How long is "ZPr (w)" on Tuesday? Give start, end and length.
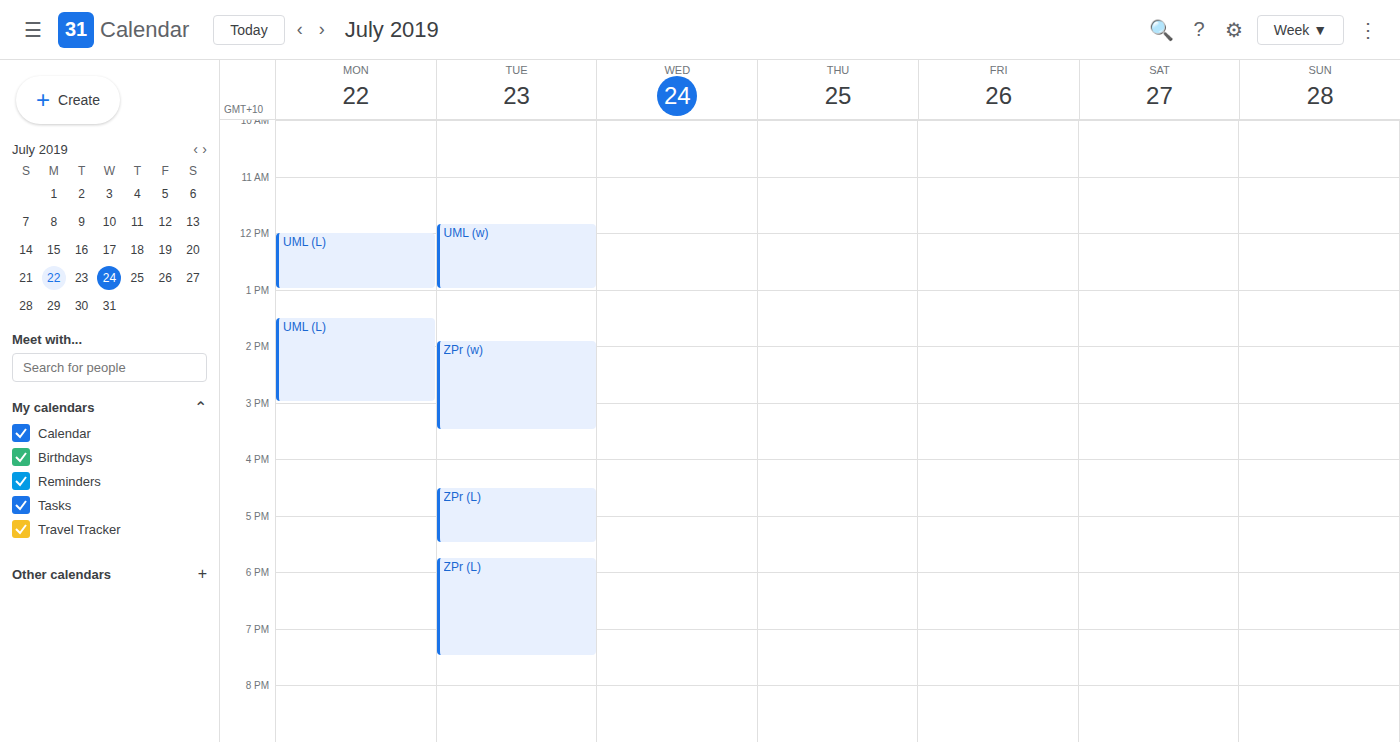
1:55 PM to 3:30 PM, 1 hour 35 minutes